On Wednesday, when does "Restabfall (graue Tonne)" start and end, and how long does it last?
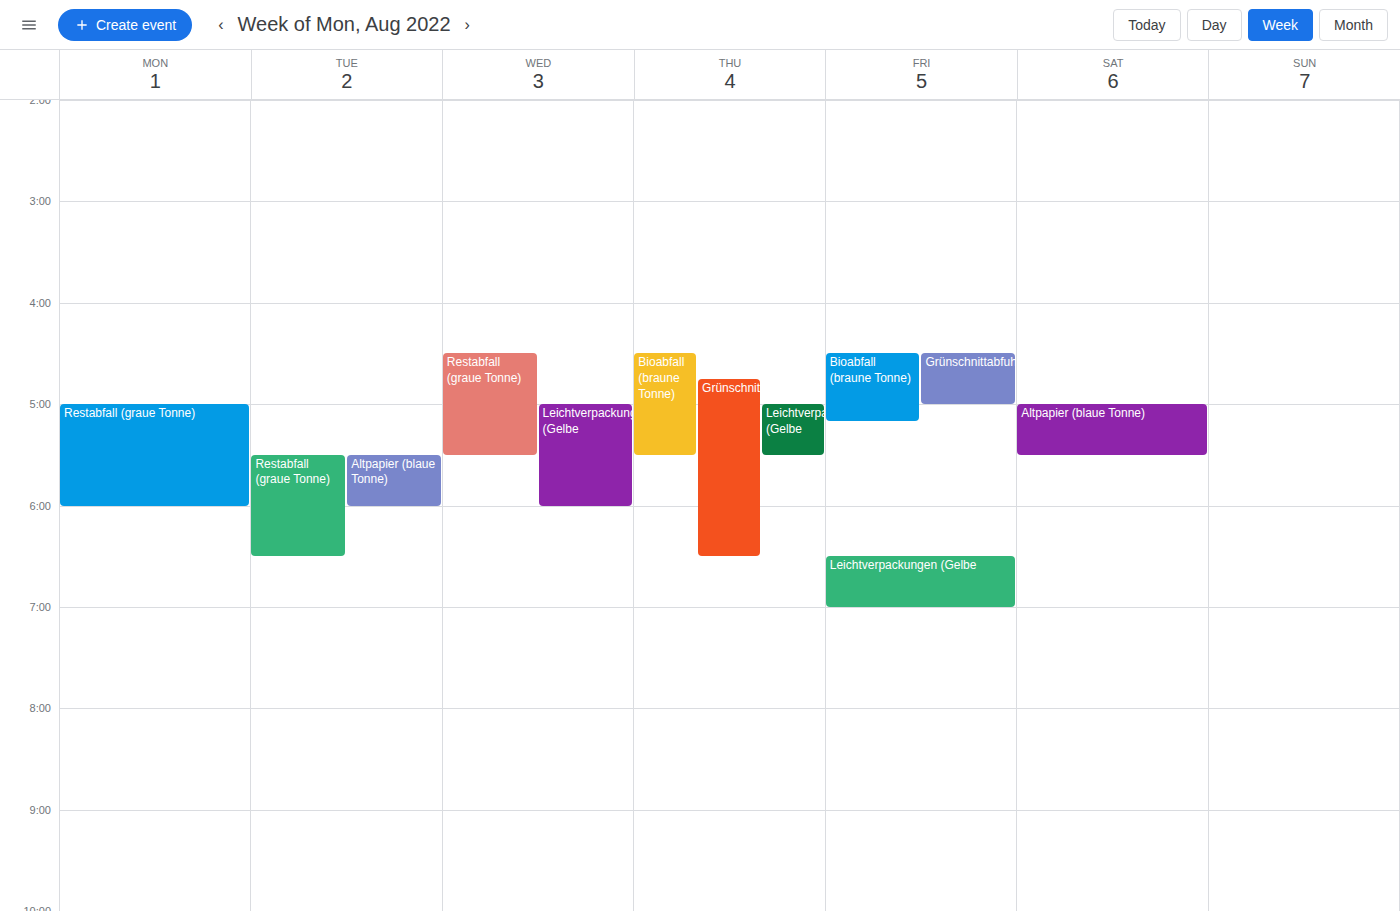
04:30 to 05:30, 1 hour